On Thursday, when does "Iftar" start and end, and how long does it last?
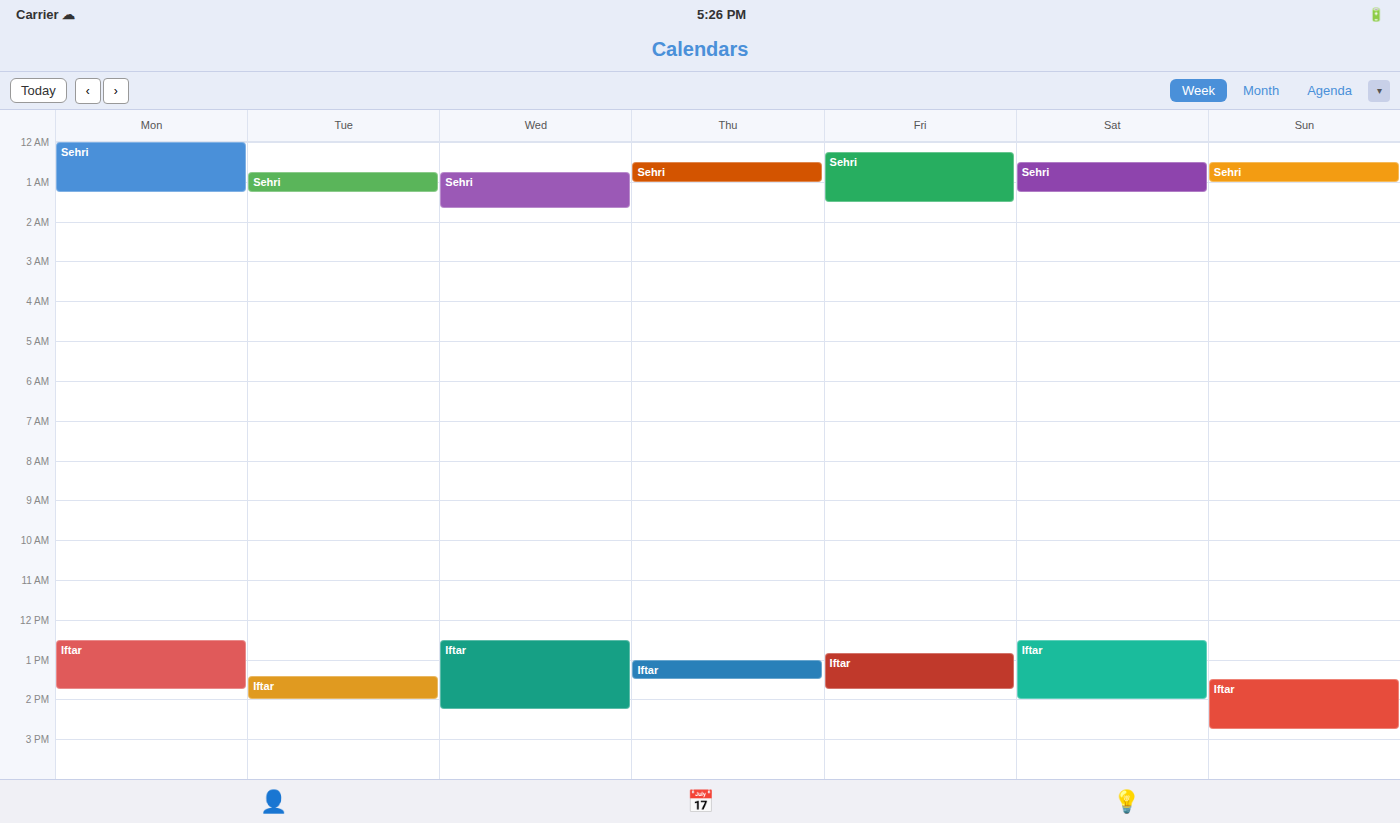
1:00 PM to 1:30 PM, 30 minutes